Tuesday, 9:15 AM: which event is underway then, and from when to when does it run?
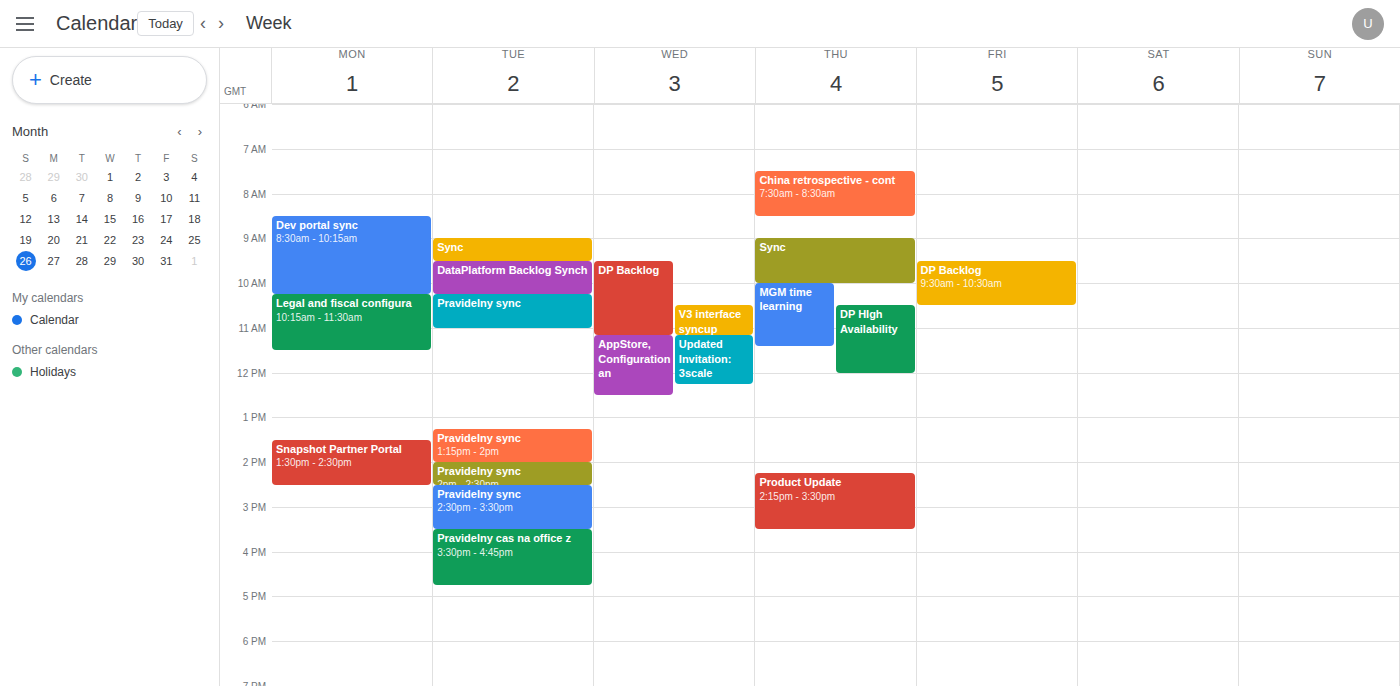
"Sync", 9:00 AM to 9:30 AM